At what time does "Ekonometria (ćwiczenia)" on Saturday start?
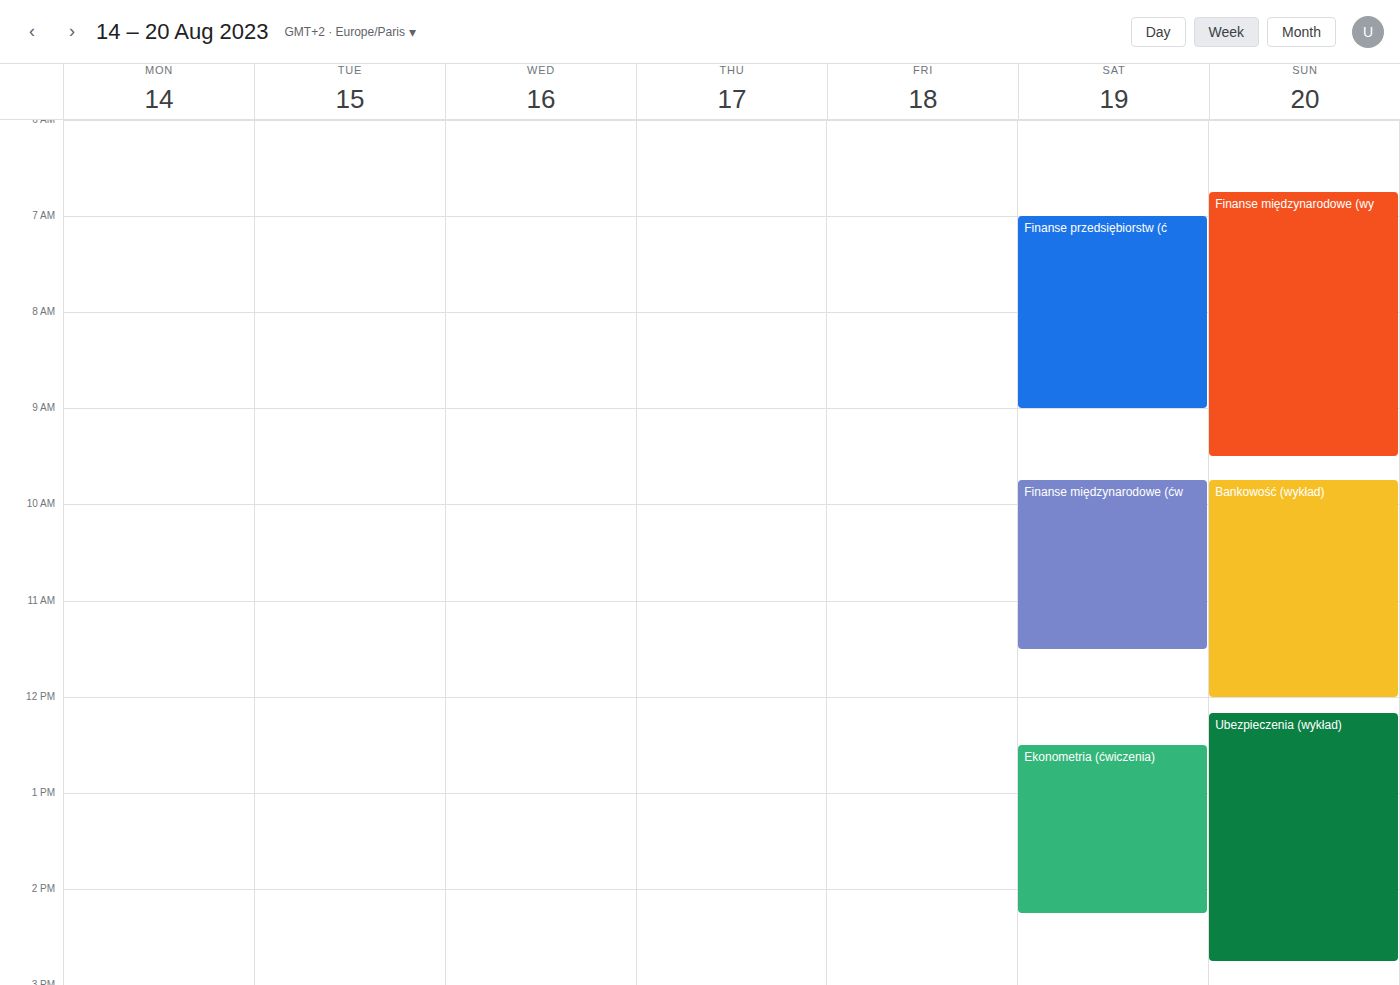
12:30 PM